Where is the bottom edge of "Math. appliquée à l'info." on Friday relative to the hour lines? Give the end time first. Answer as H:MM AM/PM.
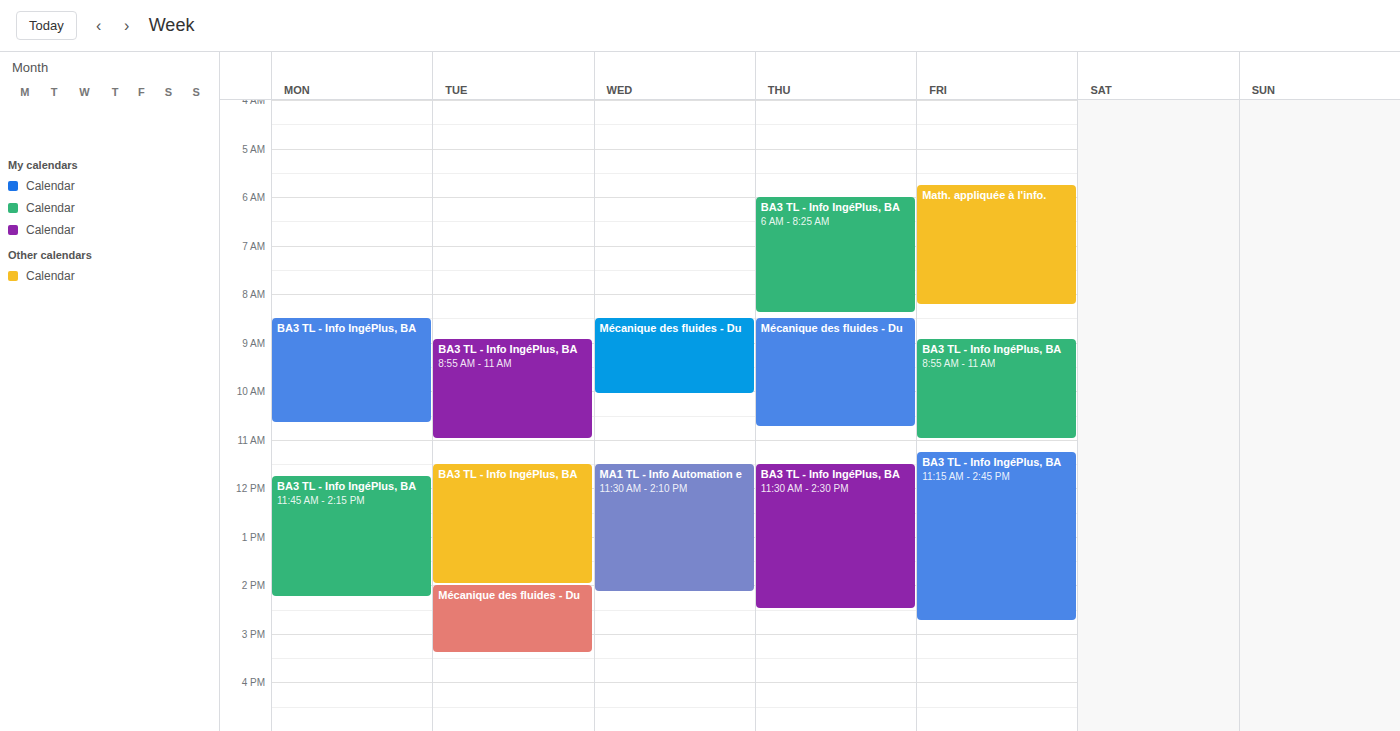
8:15 AM -- neither: a quarter of the way from the 8 AM line to the 9 AM line.